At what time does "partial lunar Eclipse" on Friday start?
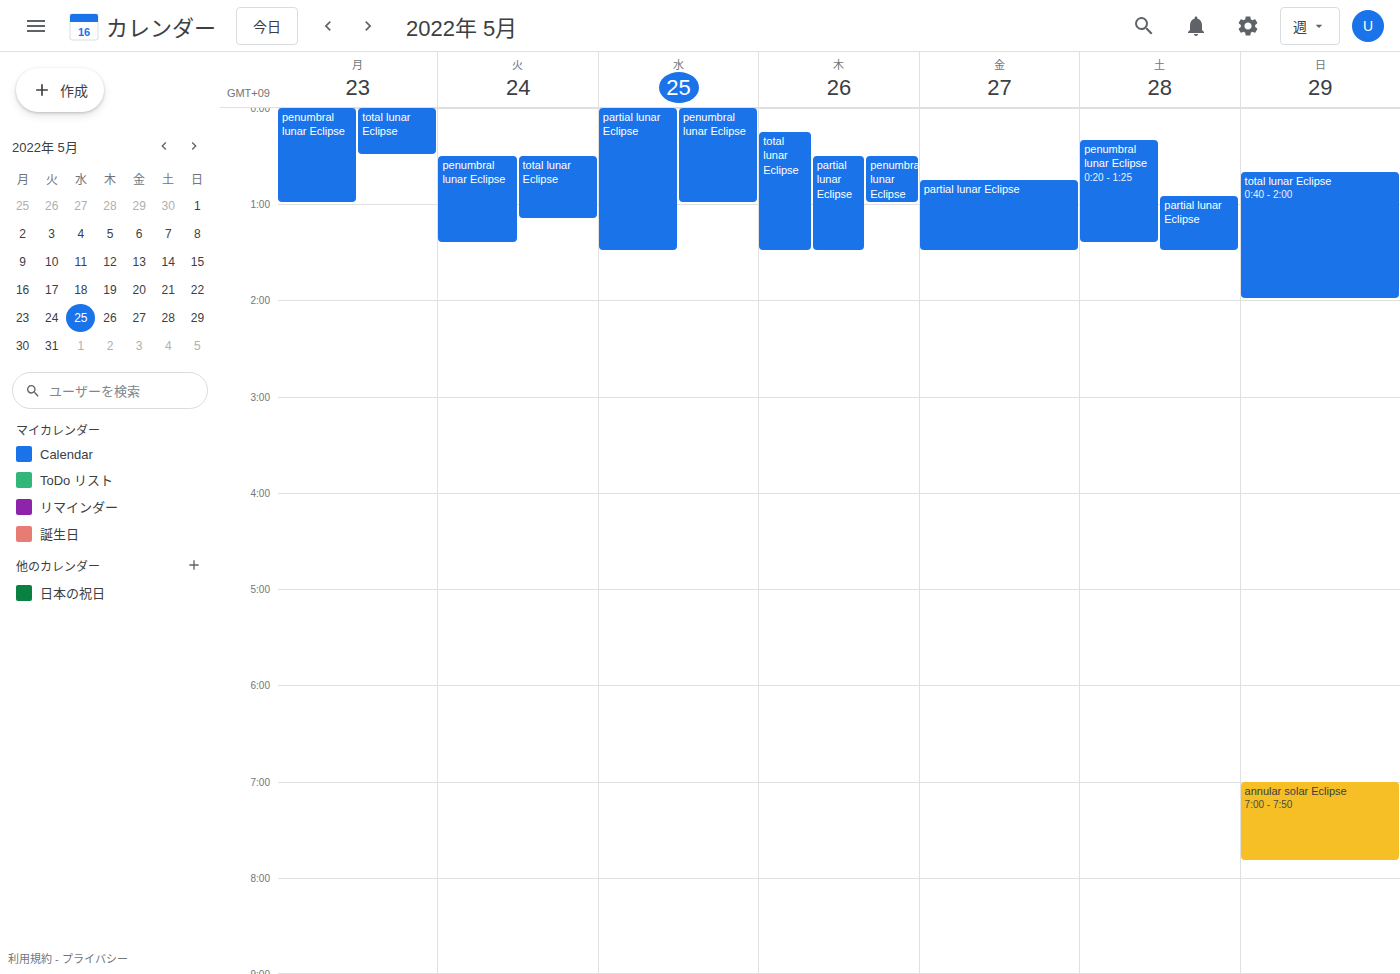
00:45